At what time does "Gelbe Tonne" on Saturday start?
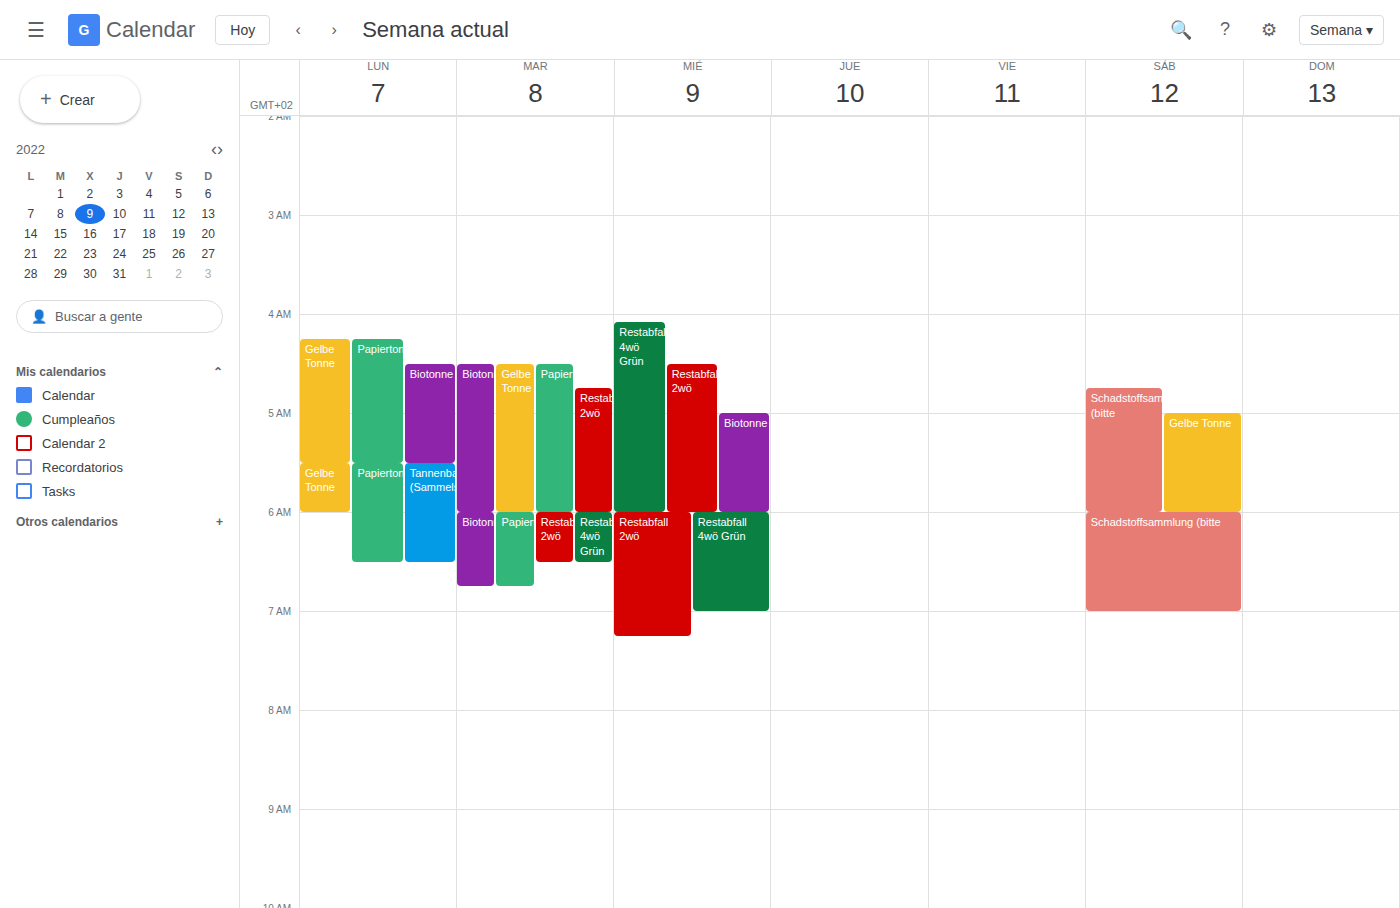
5:00 AM